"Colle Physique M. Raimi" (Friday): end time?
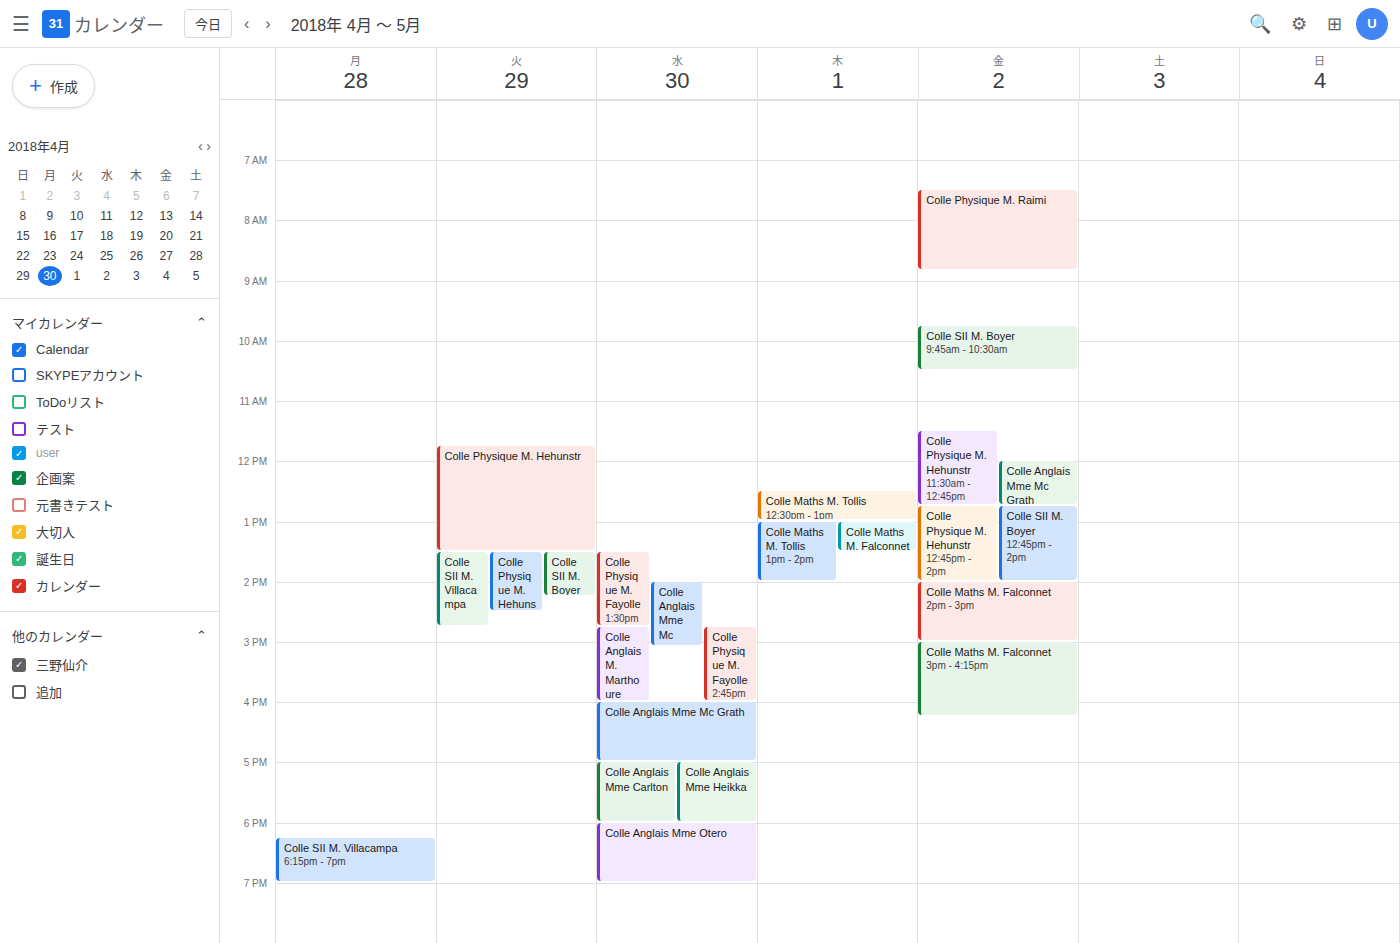
8:50 AM